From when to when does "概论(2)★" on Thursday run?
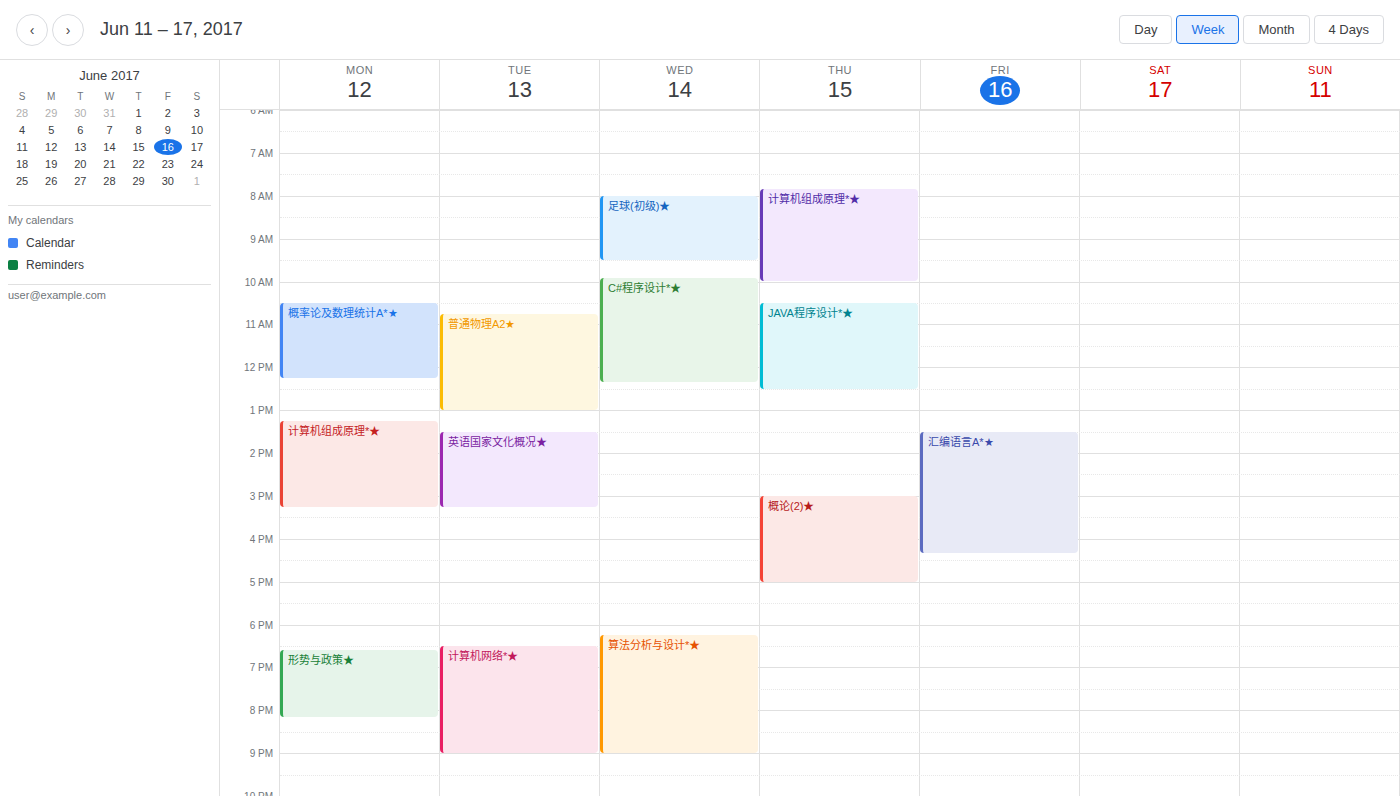
3:00 PM to 5:00 PM